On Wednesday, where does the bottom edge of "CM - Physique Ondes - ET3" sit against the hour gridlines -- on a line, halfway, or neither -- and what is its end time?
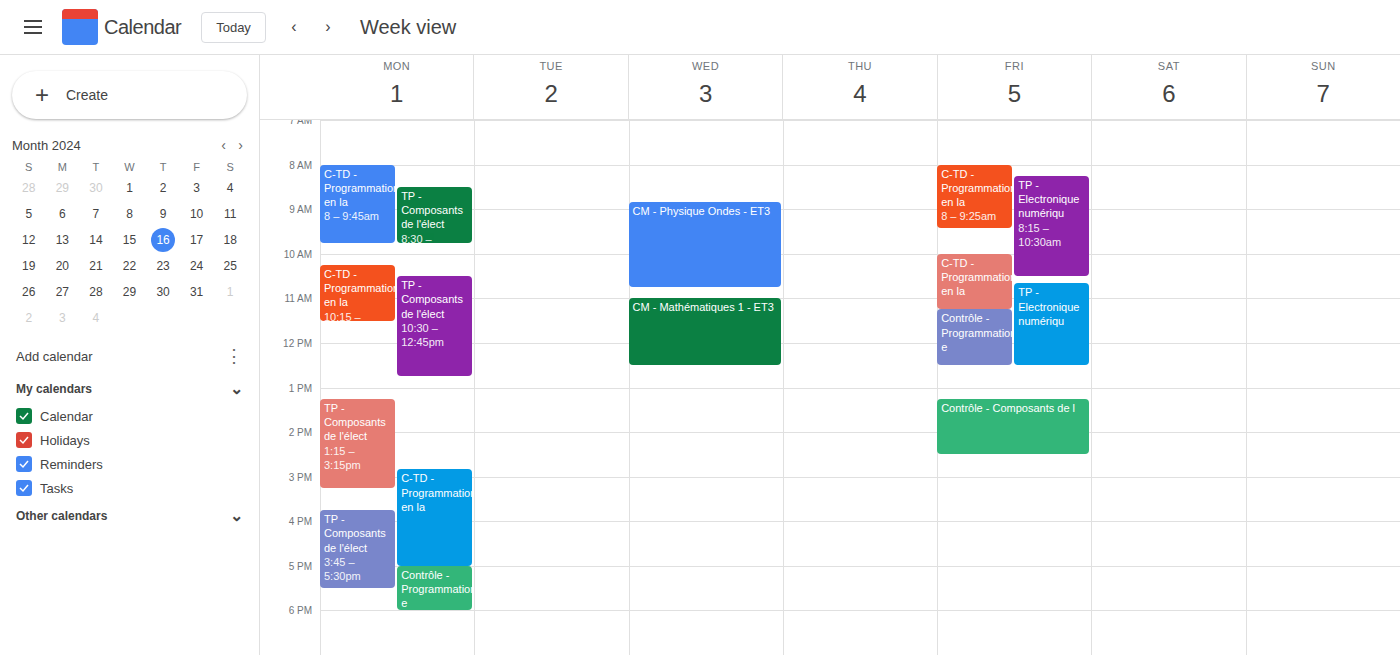
10:45 -- neither: three quarters of the way from the 10:00 line to the 11:00 line.